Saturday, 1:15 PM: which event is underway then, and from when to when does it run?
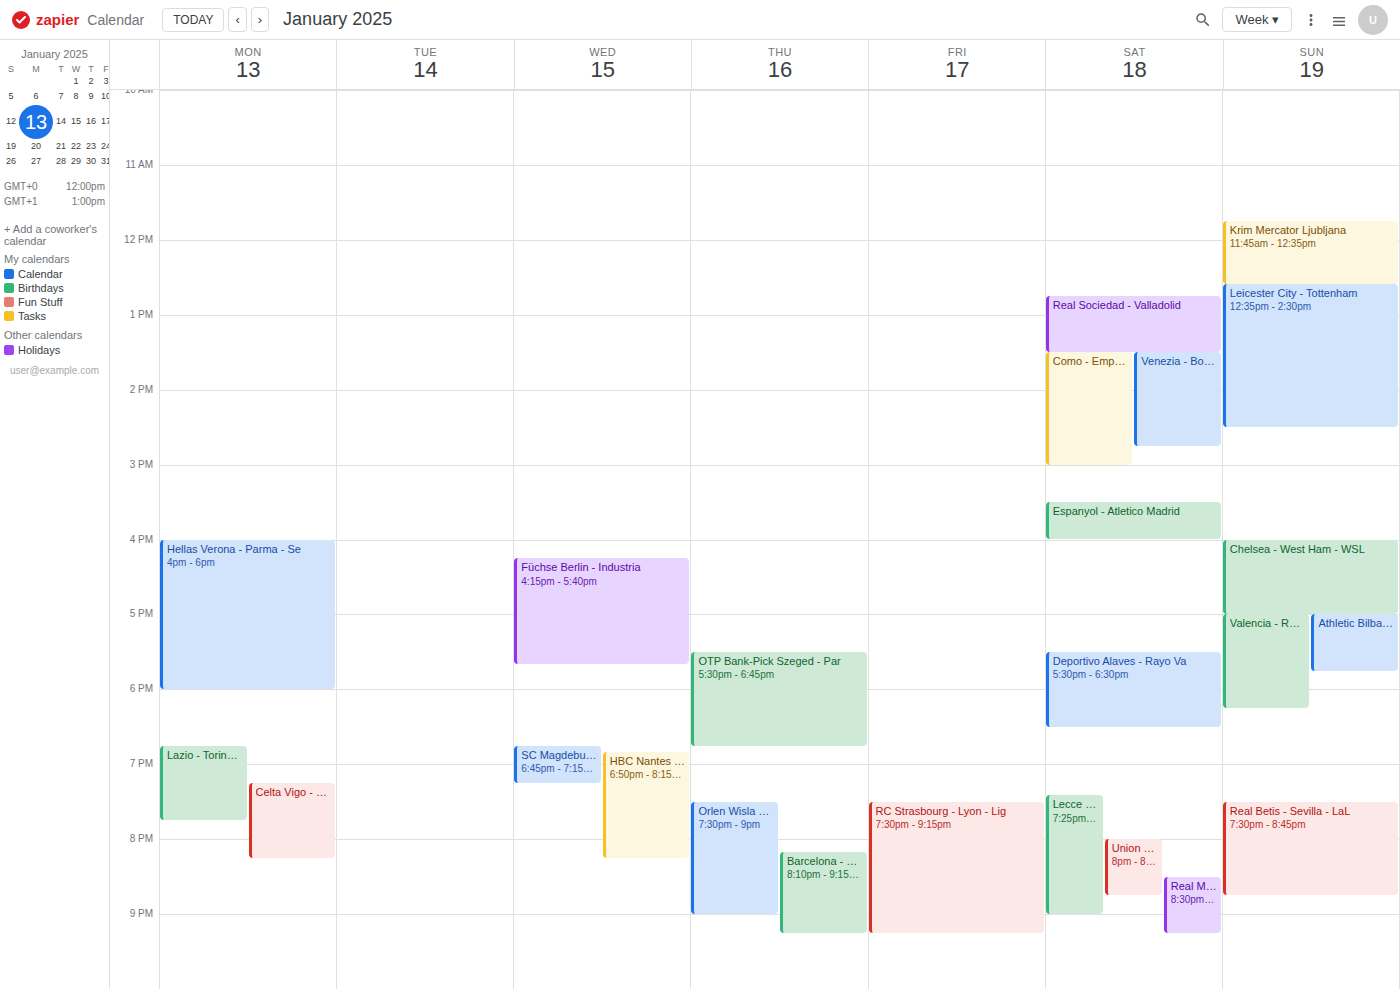
"Real Sociedad - Valladolid", 12:45 PM to 1:30 PM